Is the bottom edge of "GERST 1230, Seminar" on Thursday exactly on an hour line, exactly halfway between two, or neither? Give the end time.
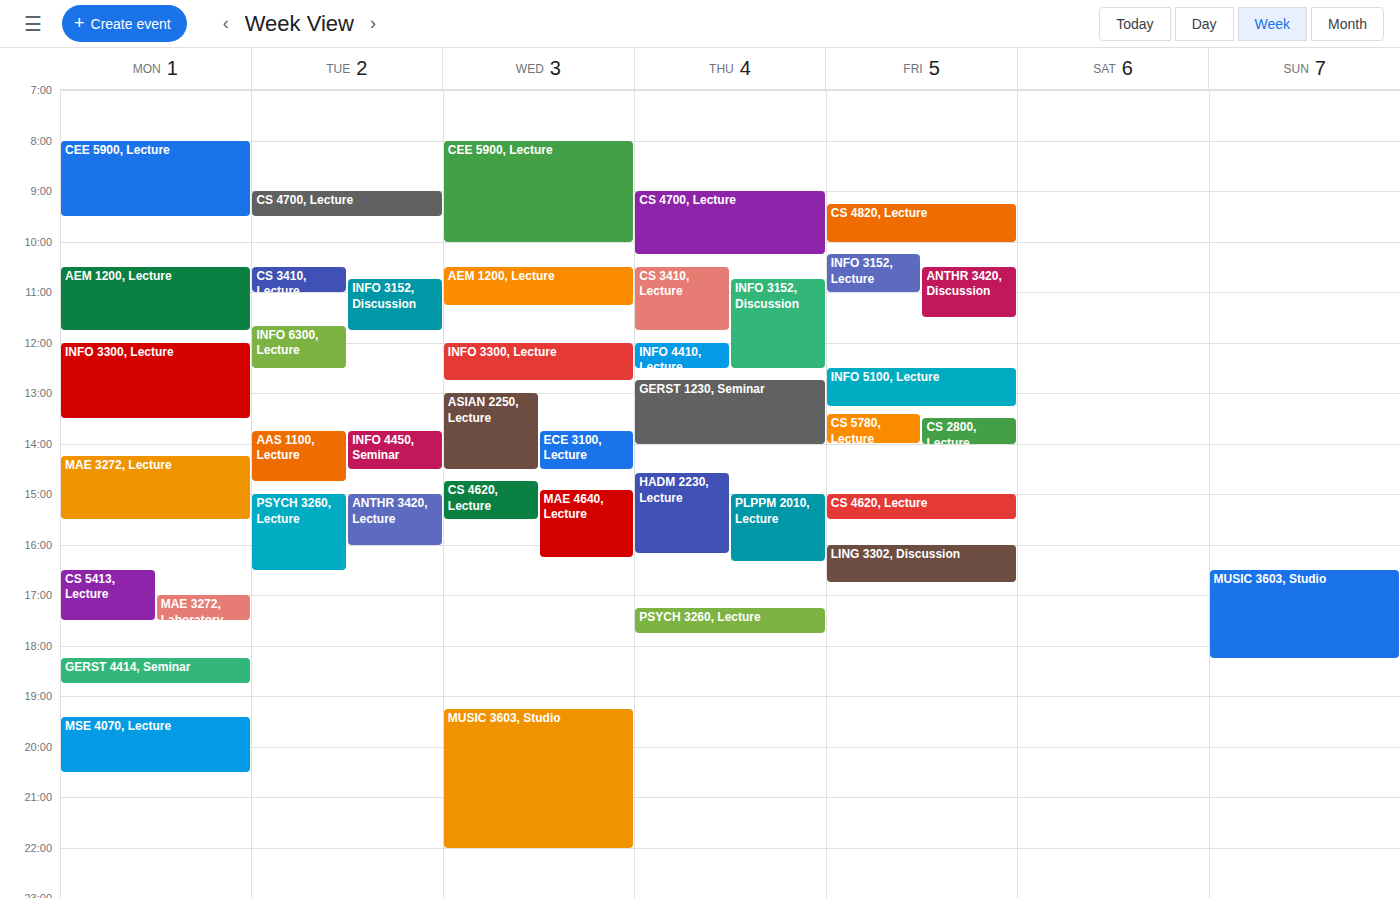
2:00 PM -- exactly on the 2 PM line.